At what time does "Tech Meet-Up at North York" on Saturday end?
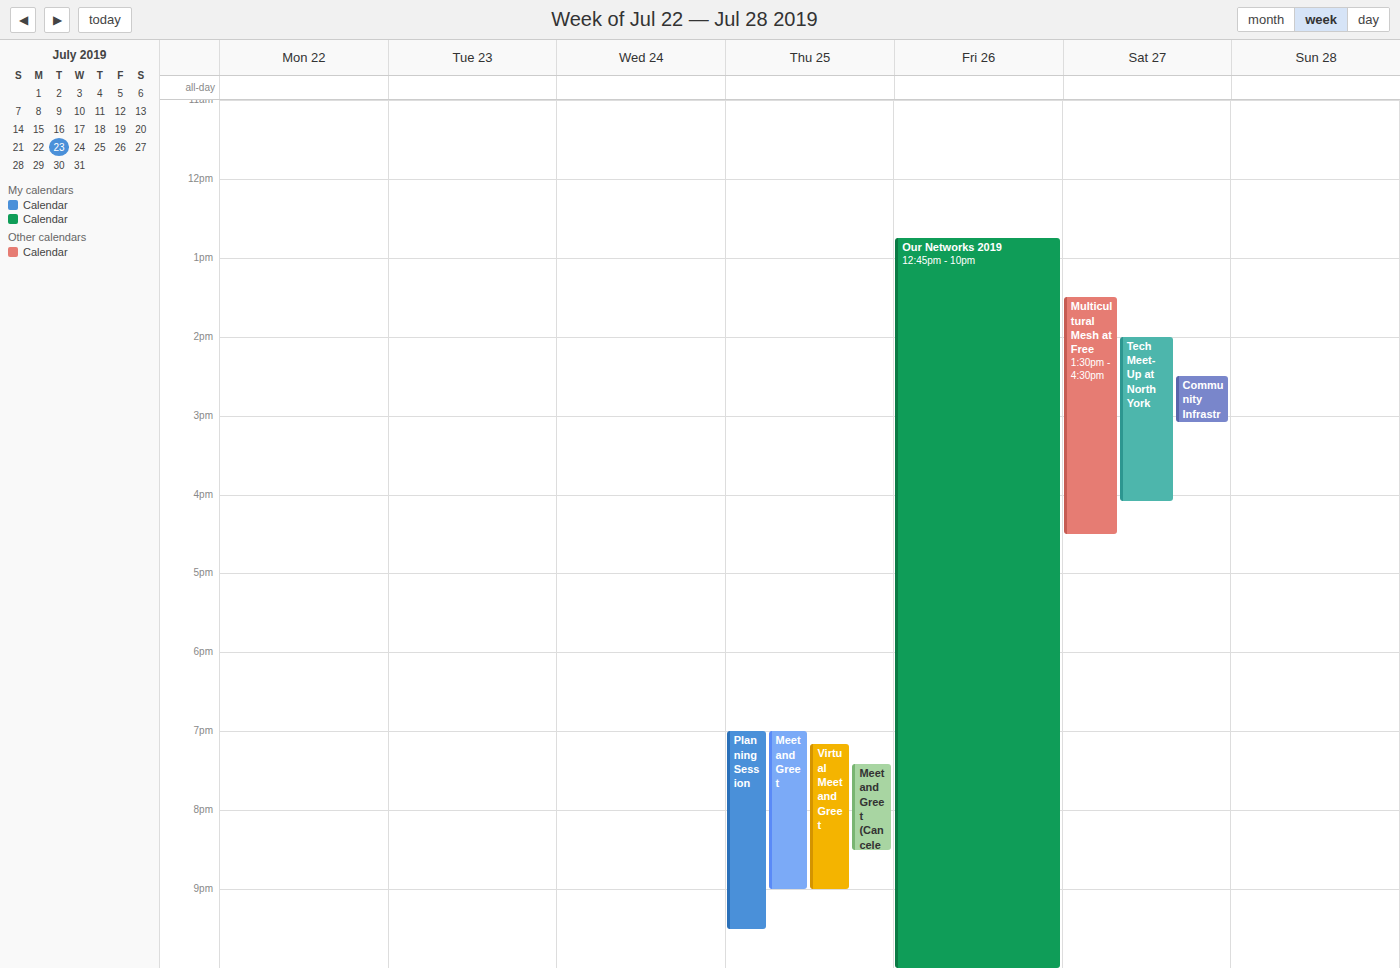
4:05 PM